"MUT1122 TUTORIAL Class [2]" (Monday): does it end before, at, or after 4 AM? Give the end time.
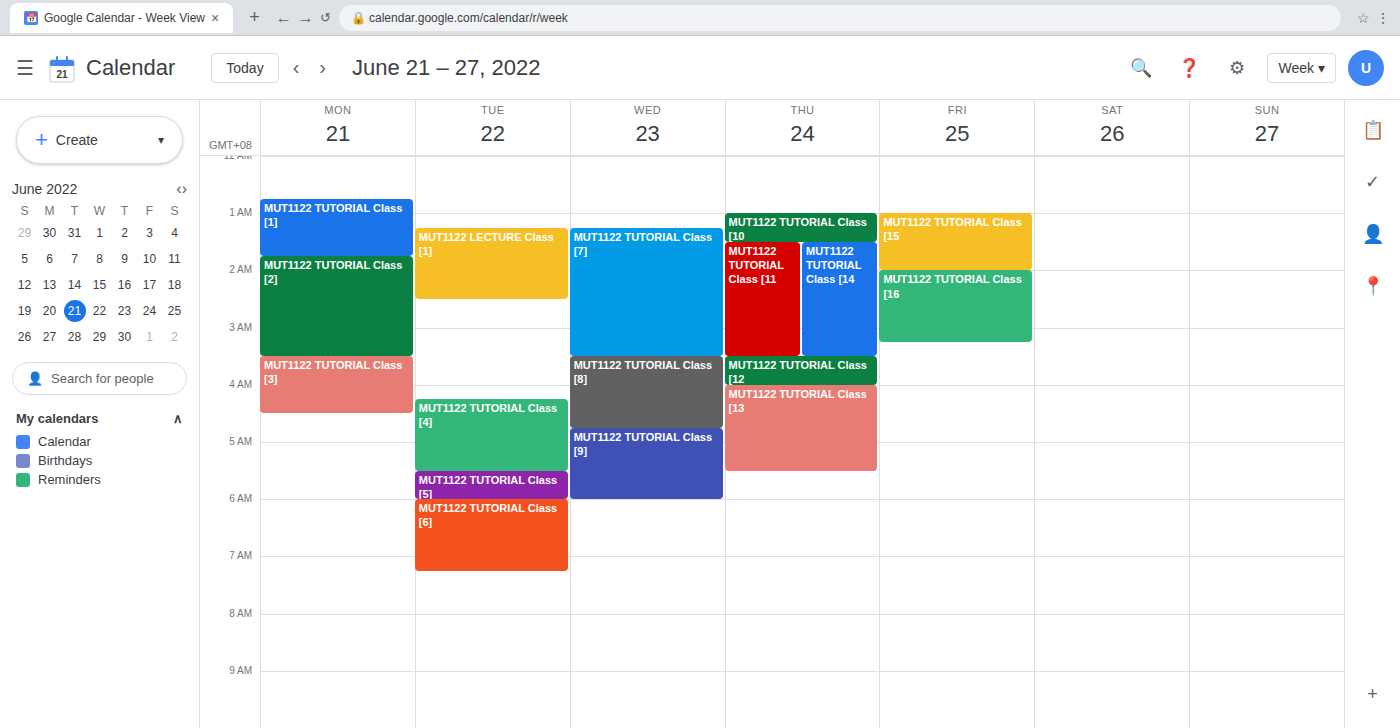
3:30 AM -- before 4 AM, 30 minutes above the 4 AM line.